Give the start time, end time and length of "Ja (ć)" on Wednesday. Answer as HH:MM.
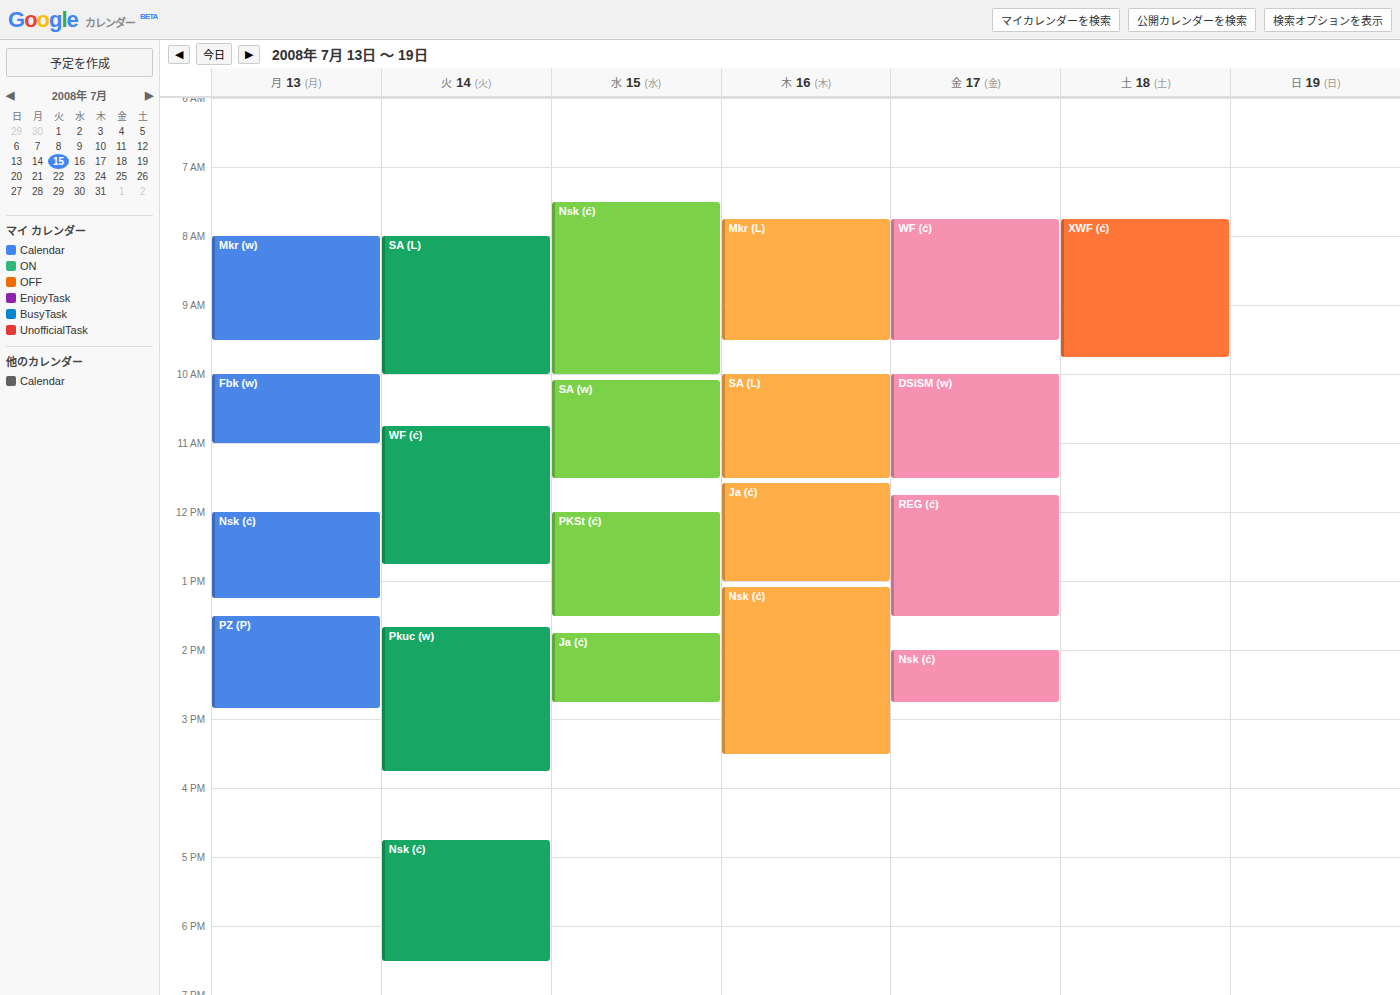
13:45 to 14:45, 1 hour